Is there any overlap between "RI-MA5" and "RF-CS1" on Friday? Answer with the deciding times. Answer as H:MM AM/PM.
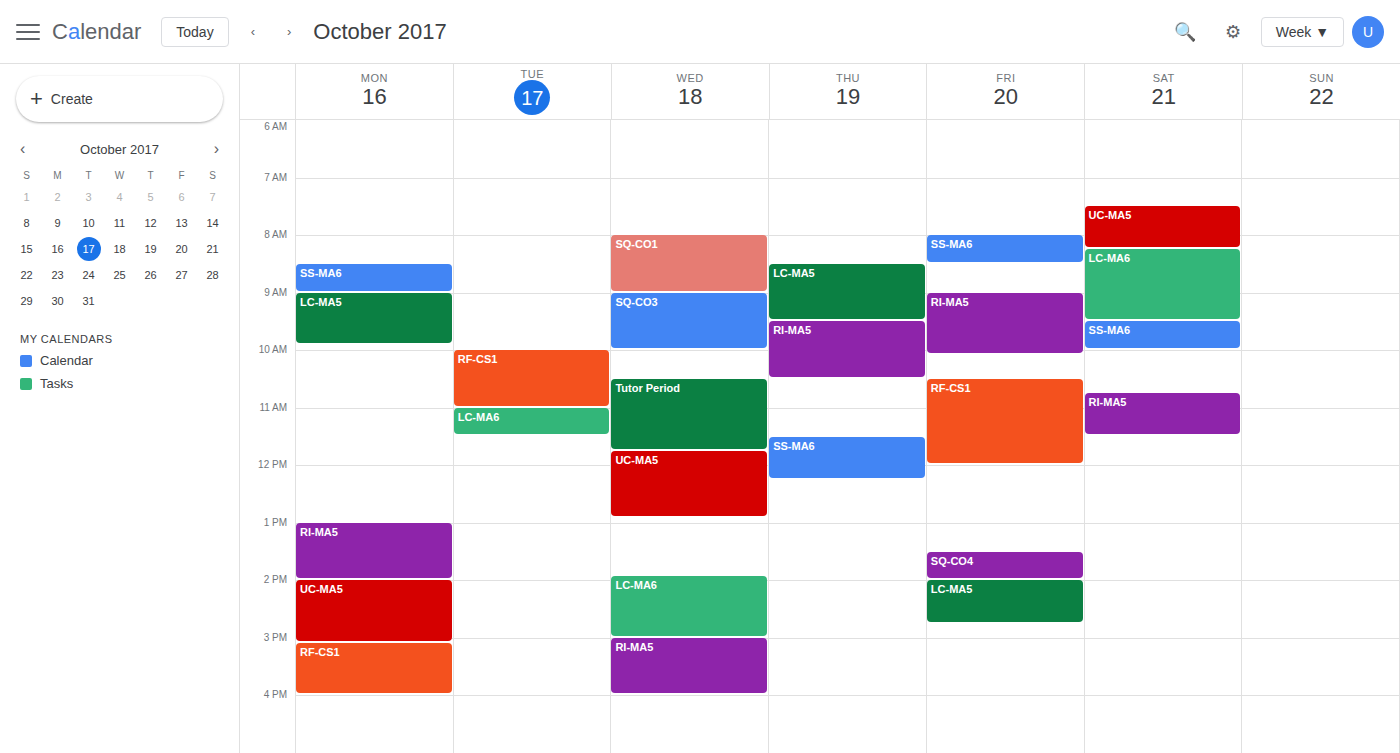
"RI-MA5" ends at 10:05 AM and "RF-CS1" starts at 10:30 AM -- no overlap.